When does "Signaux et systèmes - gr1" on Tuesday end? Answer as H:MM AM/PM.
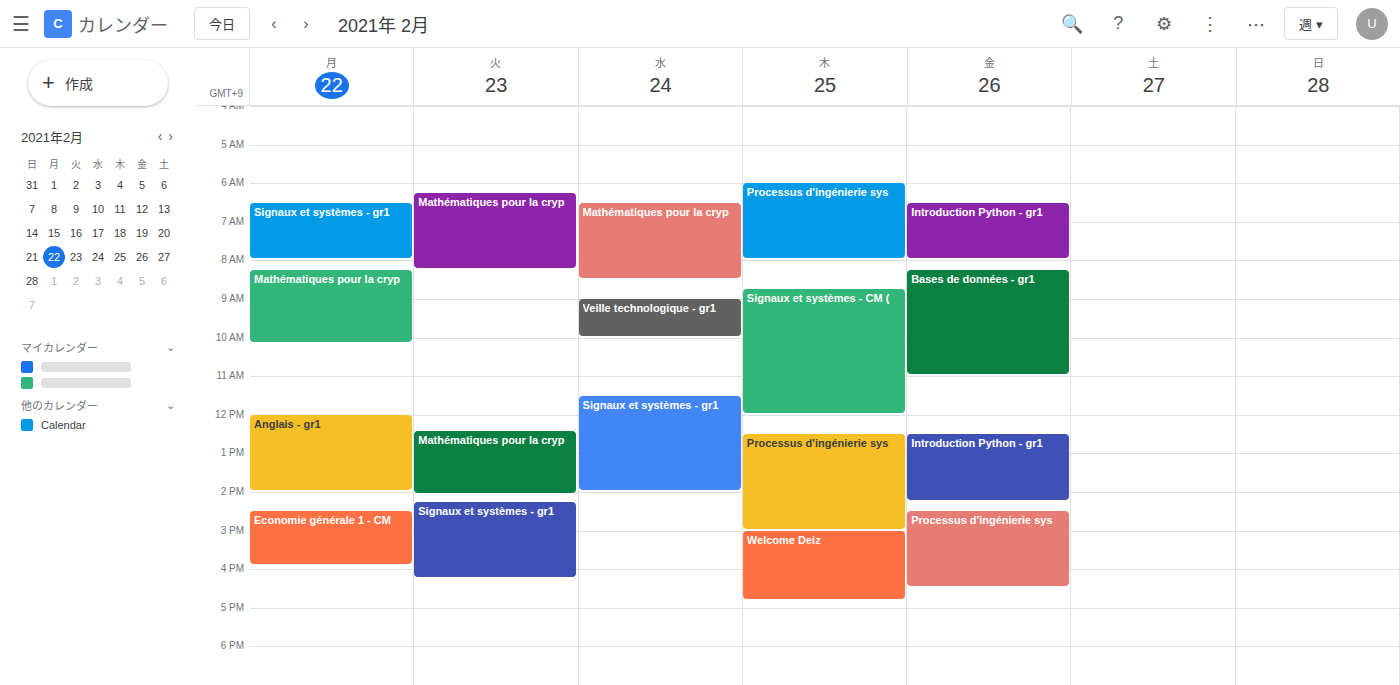
4:15 PM